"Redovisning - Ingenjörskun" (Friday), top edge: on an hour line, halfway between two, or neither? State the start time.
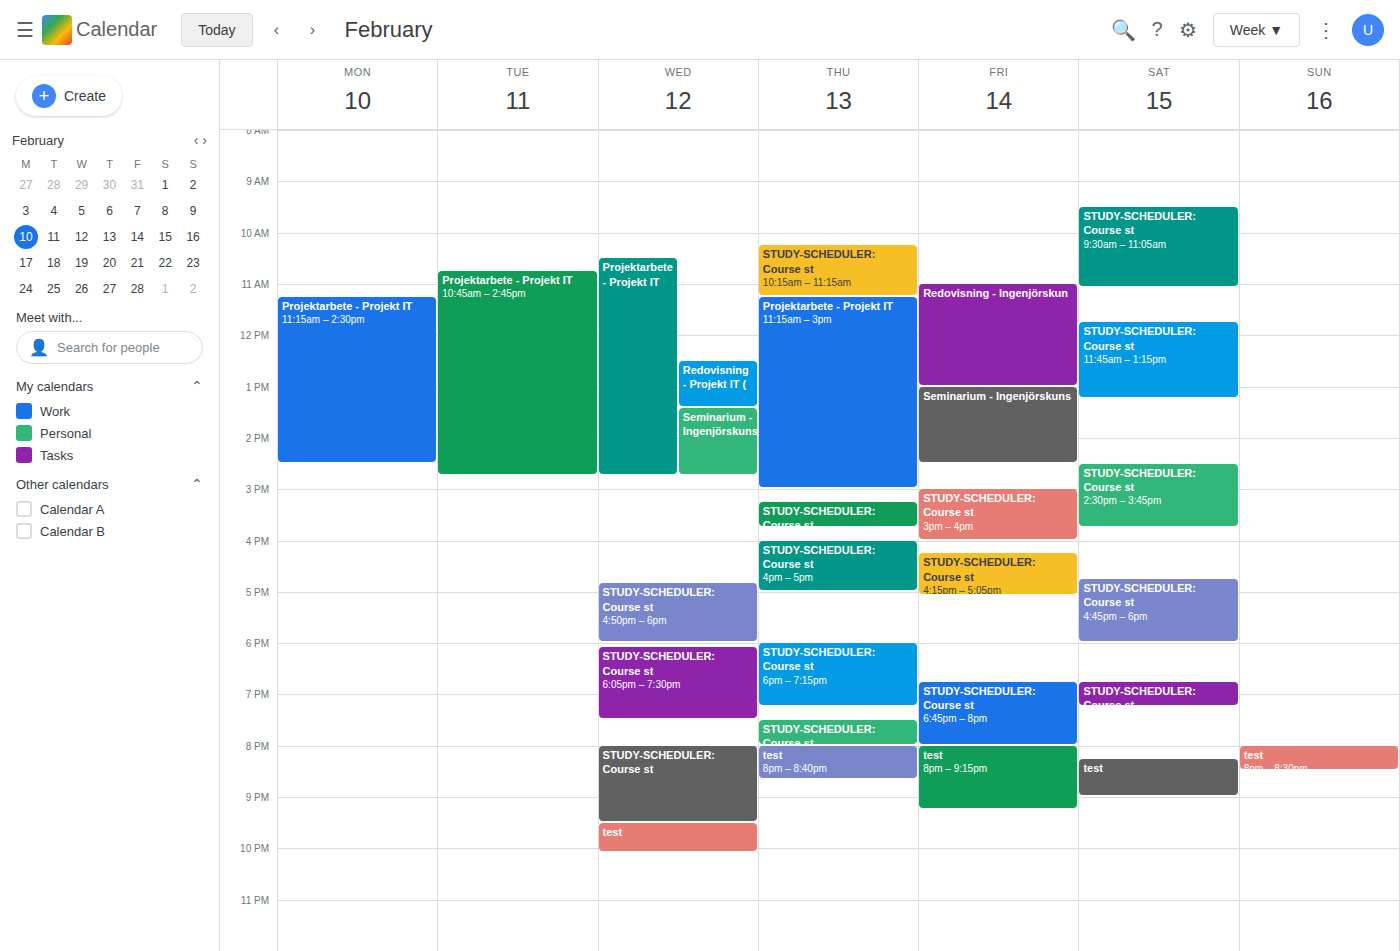
11:00 AM -- exactly on the 11 AM line.